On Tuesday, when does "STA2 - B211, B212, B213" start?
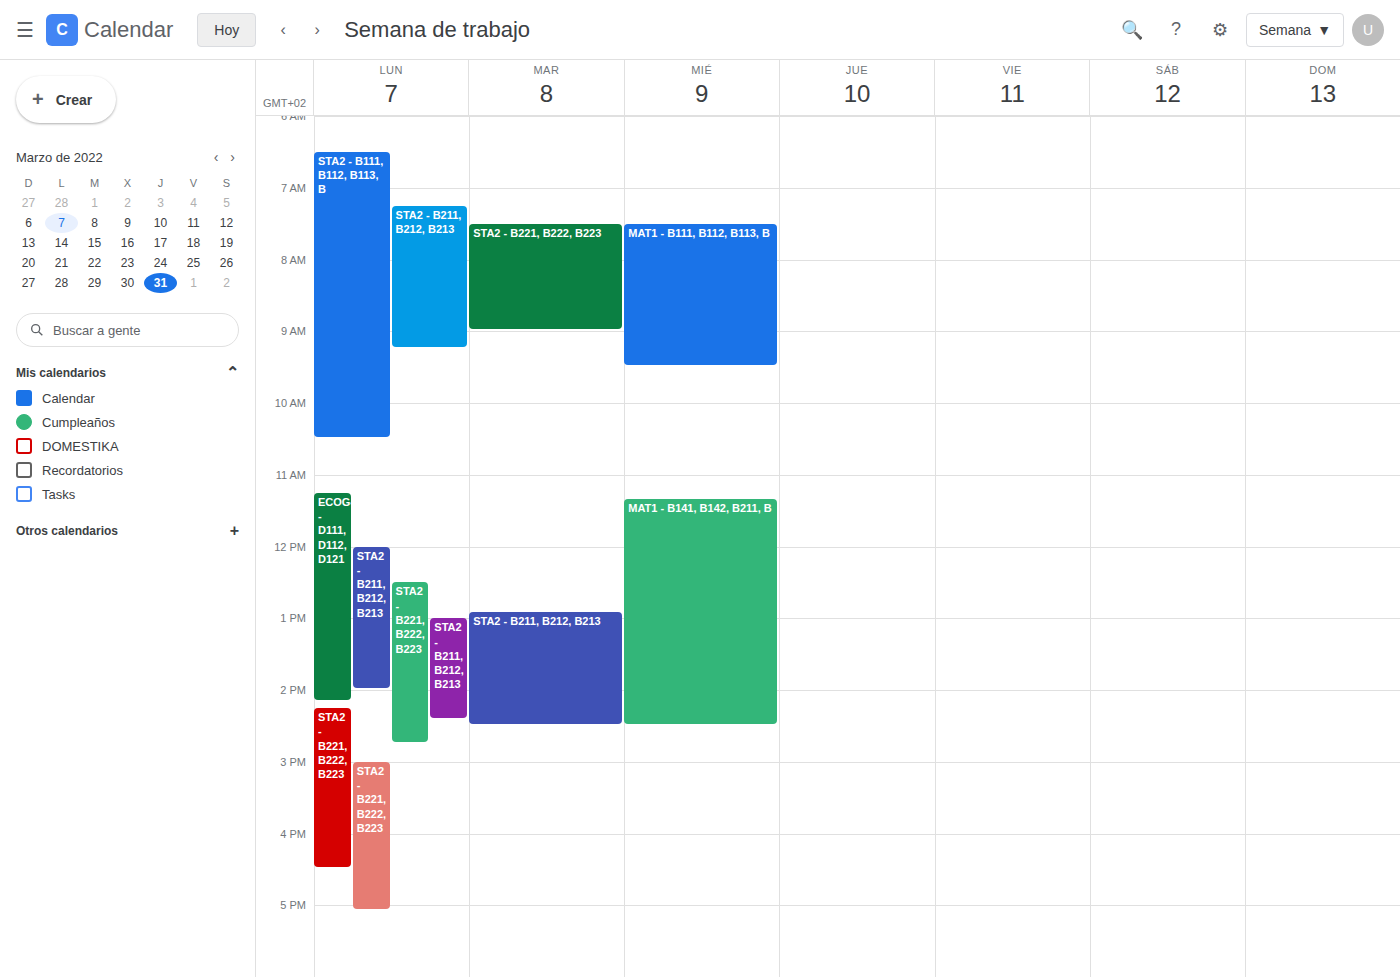
12:55 PM